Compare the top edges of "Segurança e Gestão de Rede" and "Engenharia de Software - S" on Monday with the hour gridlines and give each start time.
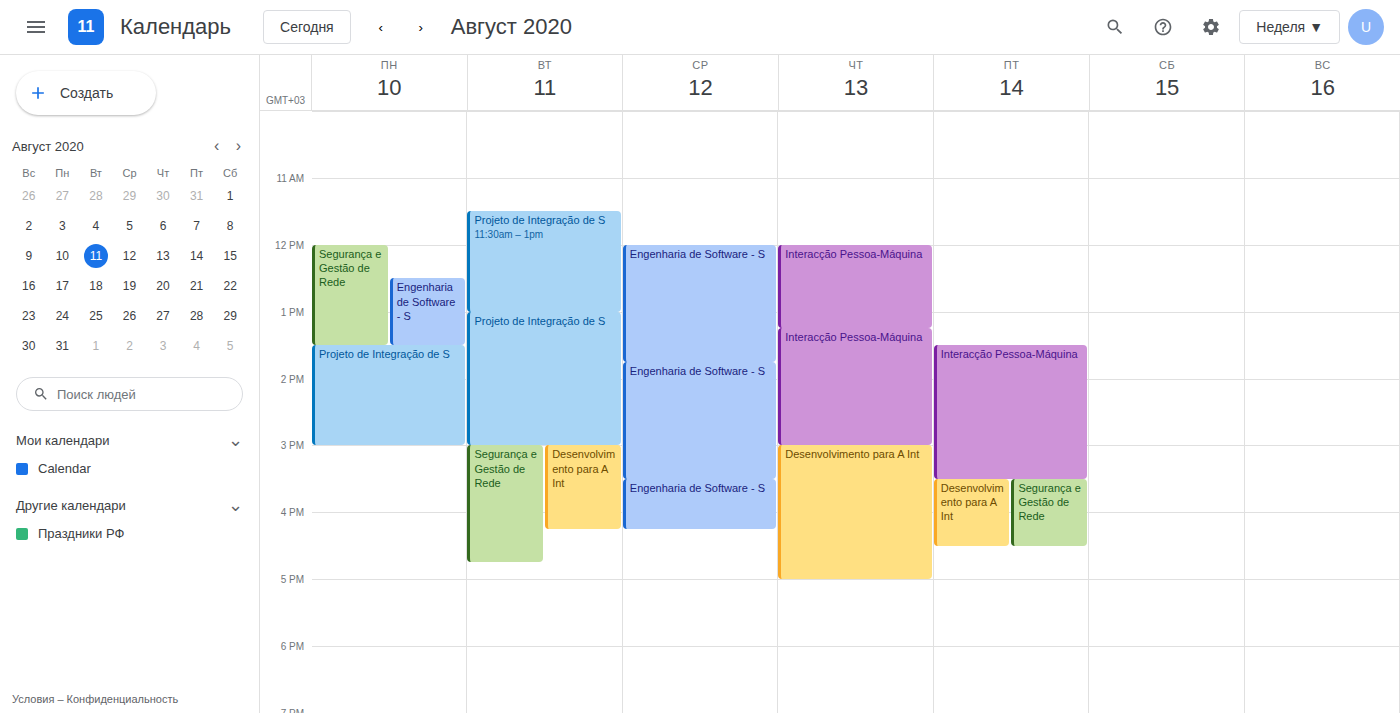
"Segurança e Gestão de Rede": 12:00 PM, exactly on the 12 PM line. "Engenharia de Software - S": 12:30 PM, halfway between the 12 PM and 1 PM lines.